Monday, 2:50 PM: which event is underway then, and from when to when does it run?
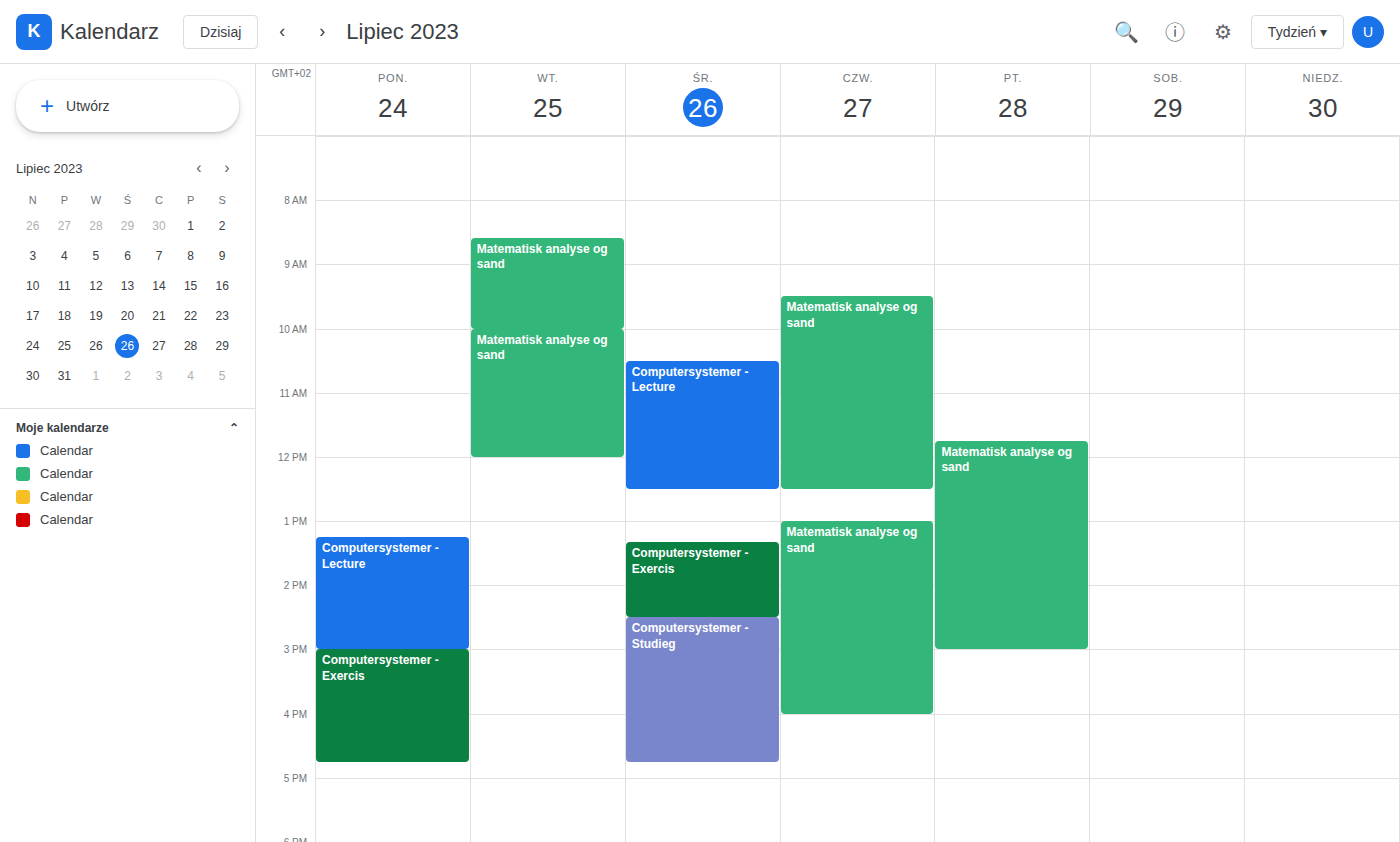
"Computersystemer - Lecture", 1:15 PM to 3:00 PM